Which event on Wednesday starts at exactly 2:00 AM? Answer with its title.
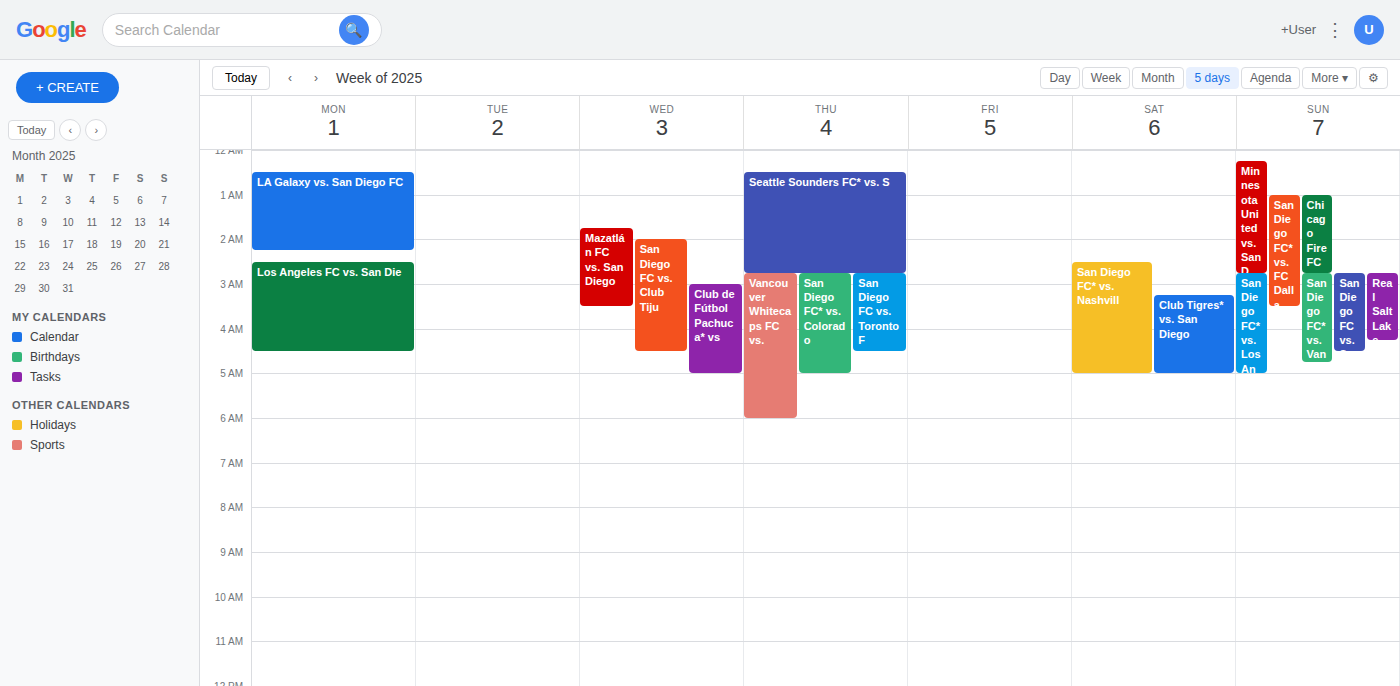
"San Diego FC vs. Club Tiju"